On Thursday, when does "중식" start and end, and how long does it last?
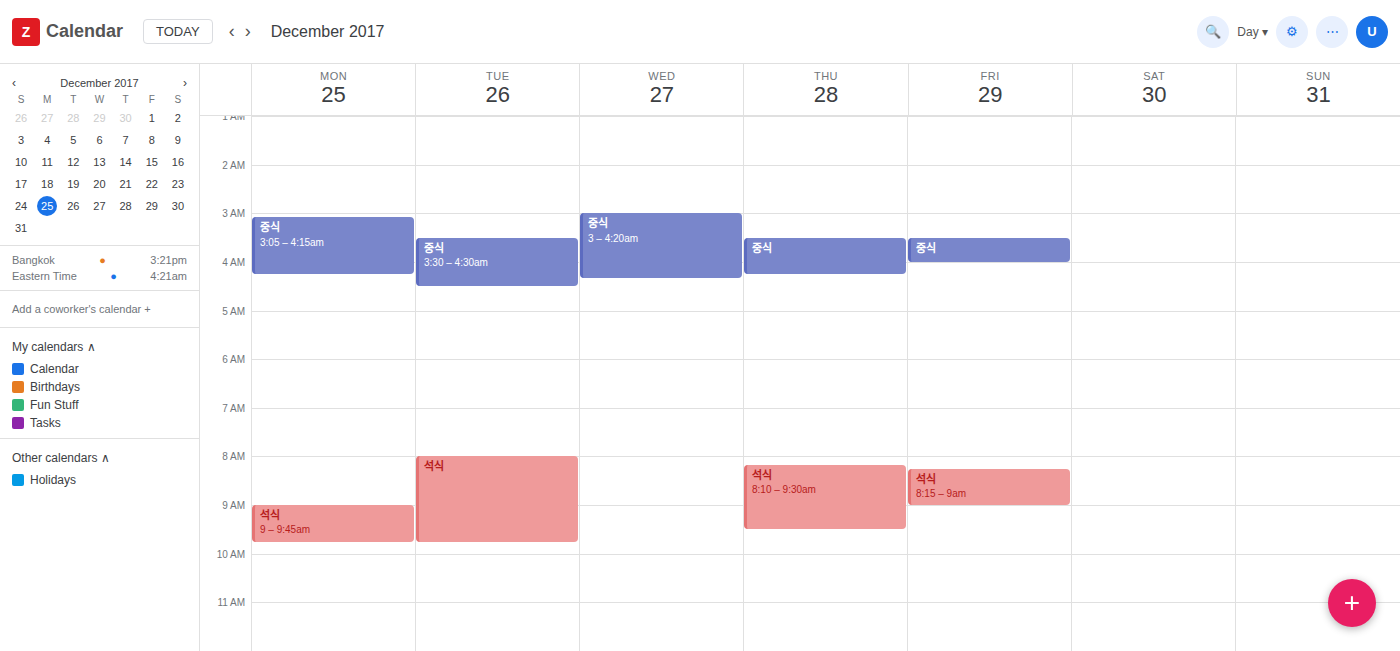
03:30 to 04:15, 45 minutes